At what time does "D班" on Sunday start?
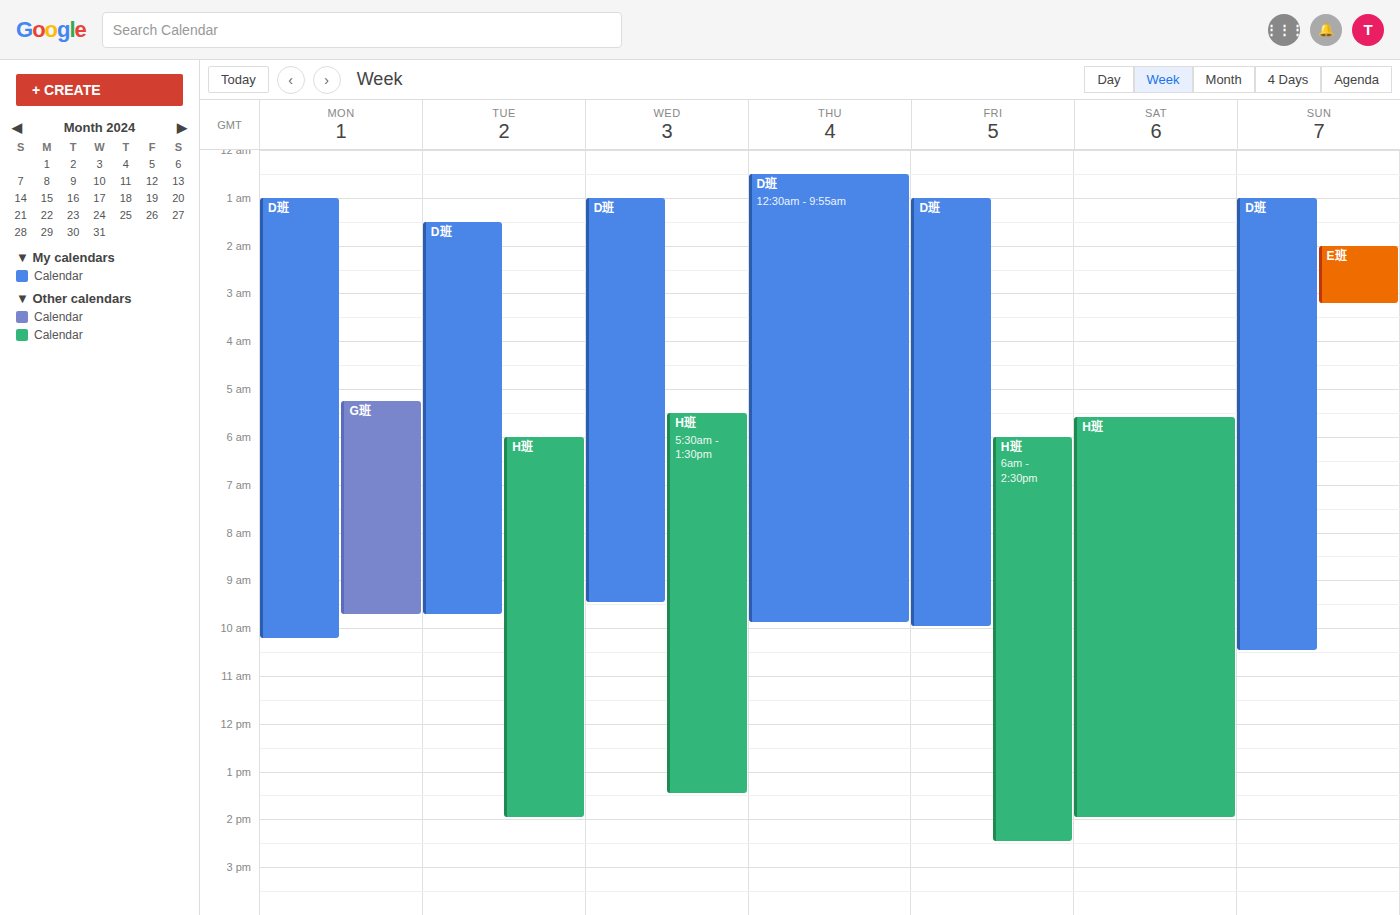
01:00